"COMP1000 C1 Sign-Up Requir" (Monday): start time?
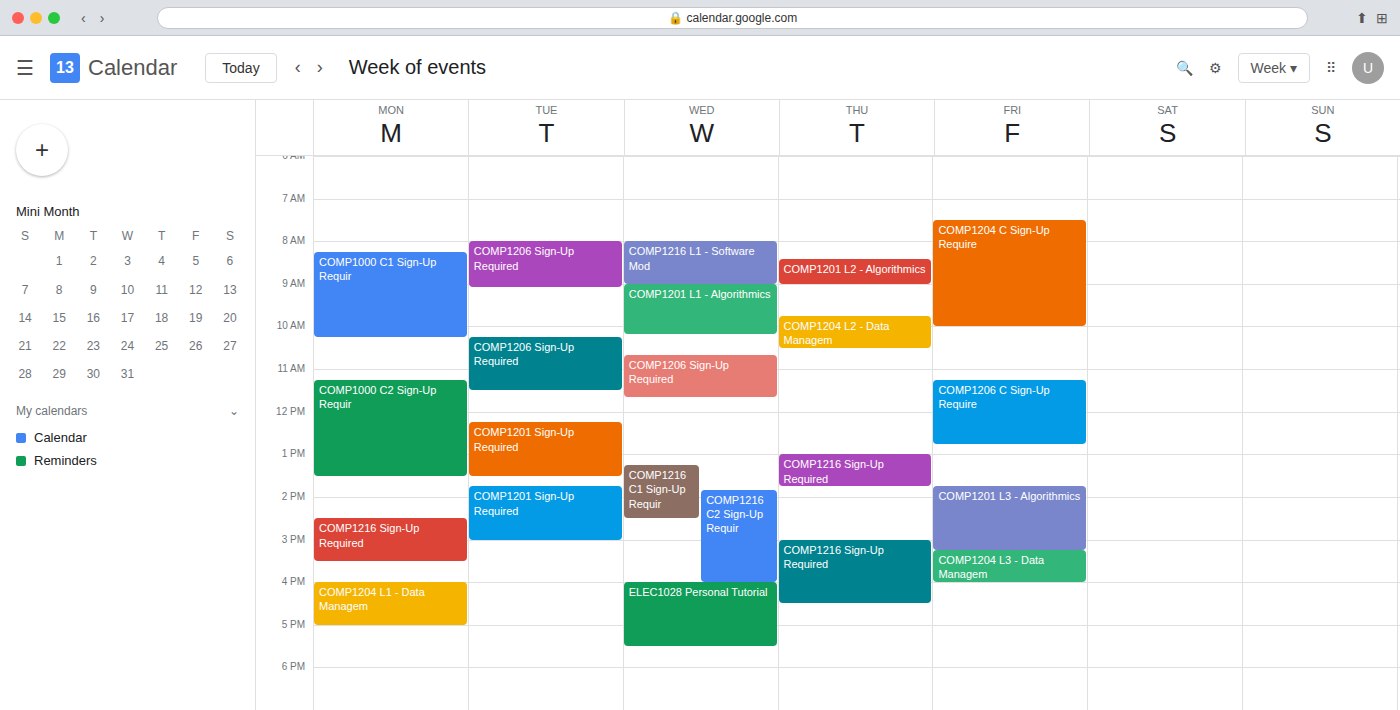
8:15 AM